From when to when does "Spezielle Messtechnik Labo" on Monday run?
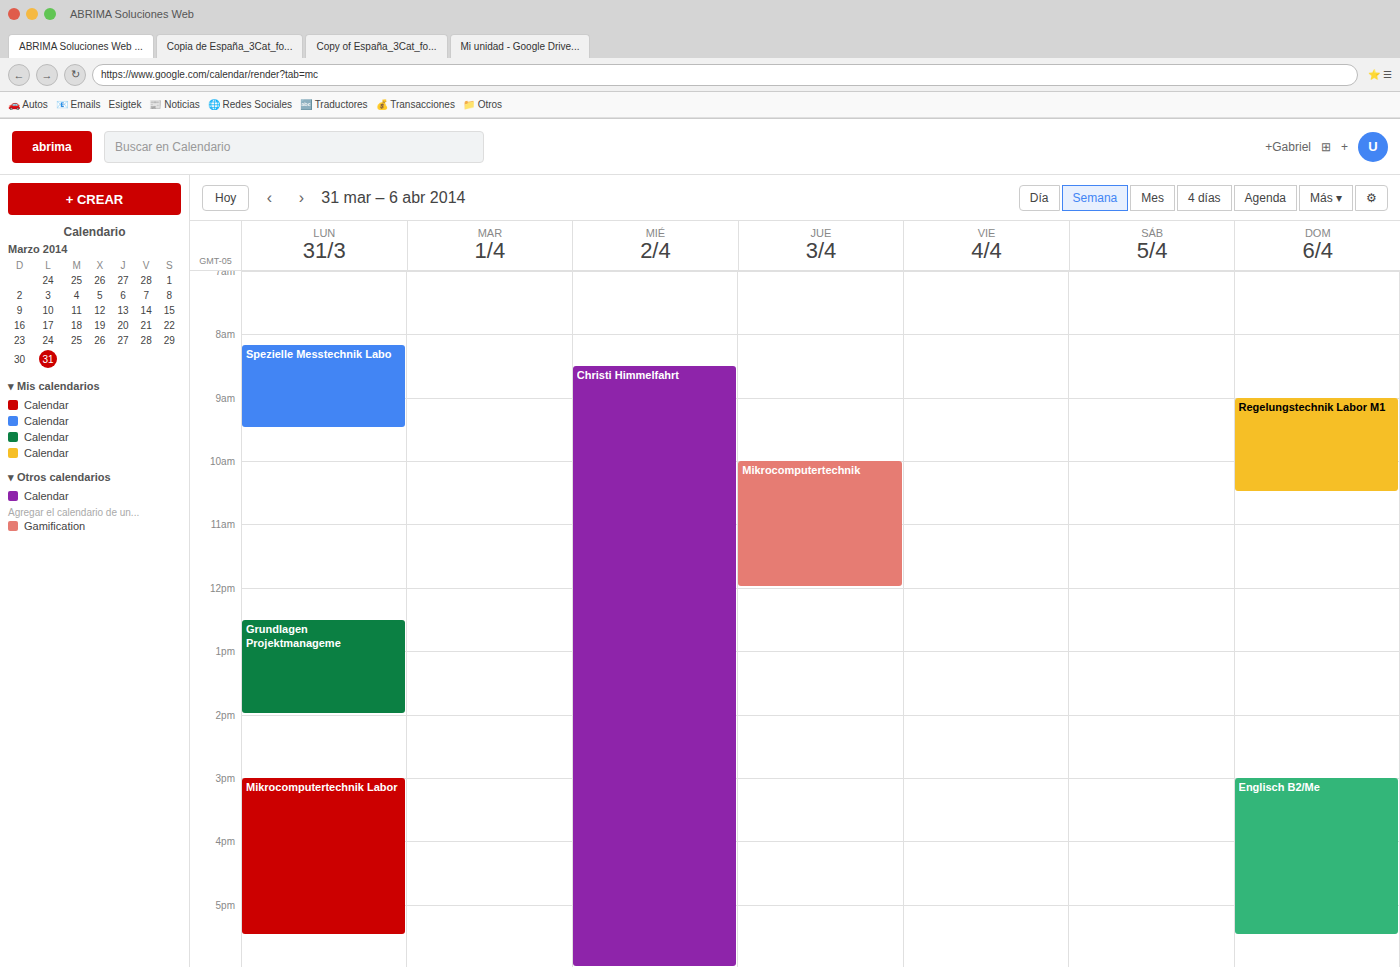
08:10 to 09:30